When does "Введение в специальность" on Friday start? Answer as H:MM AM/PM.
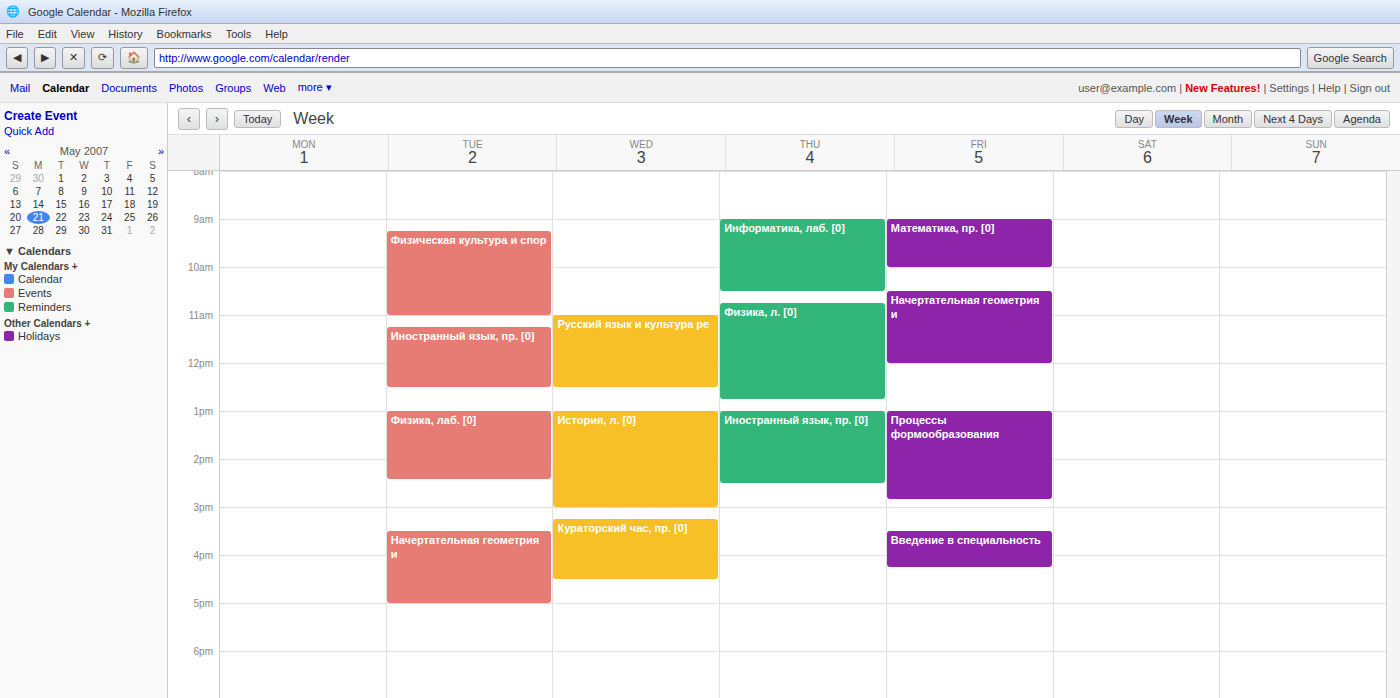
3:30 PM